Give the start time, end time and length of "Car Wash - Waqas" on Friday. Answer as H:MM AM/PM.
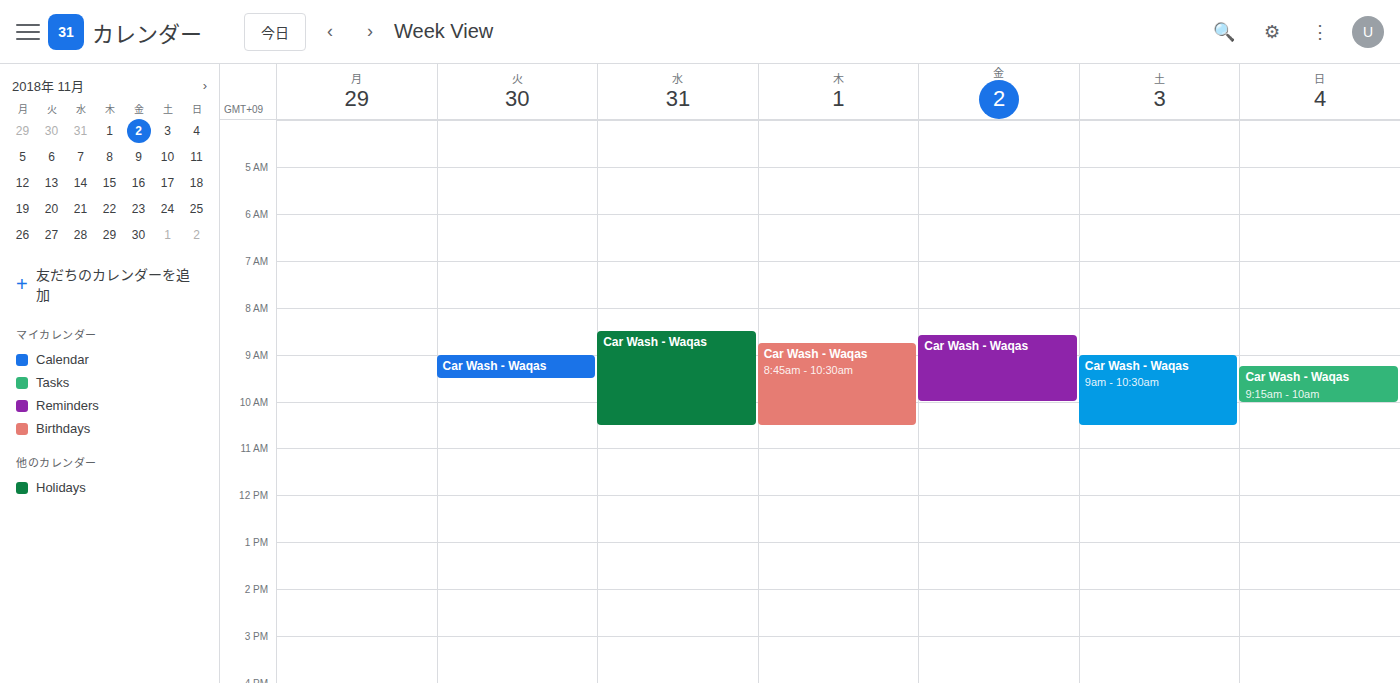
8:35 AM to 10:00 AM, 1 hour 25 minutes